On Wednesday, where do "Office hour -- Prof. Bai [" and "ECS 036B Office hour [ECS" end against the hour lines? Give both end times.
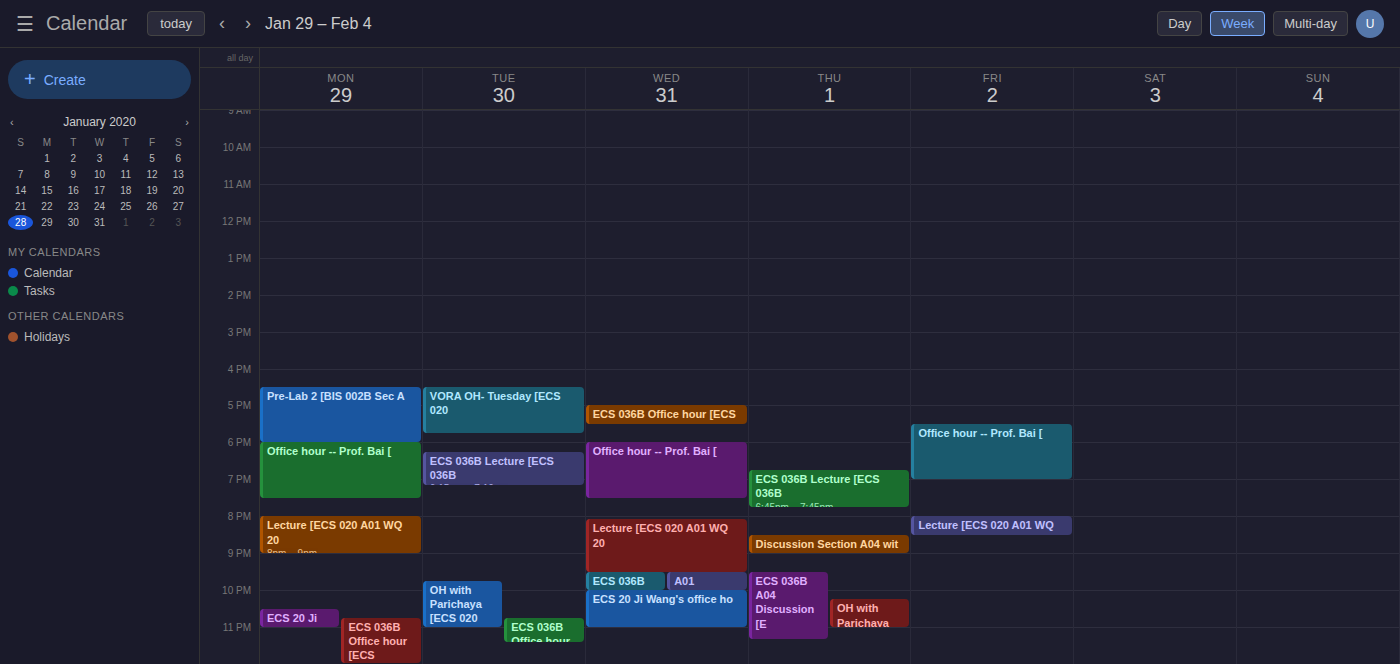
"Office hour -- Prof. Bai [": 7:30 PM, halfway between the 7 PM and 8 PM lines. "ECS 036B Office hour [ECS": 5:30 PM, halfway between the 5 PM and 6 PM lines.